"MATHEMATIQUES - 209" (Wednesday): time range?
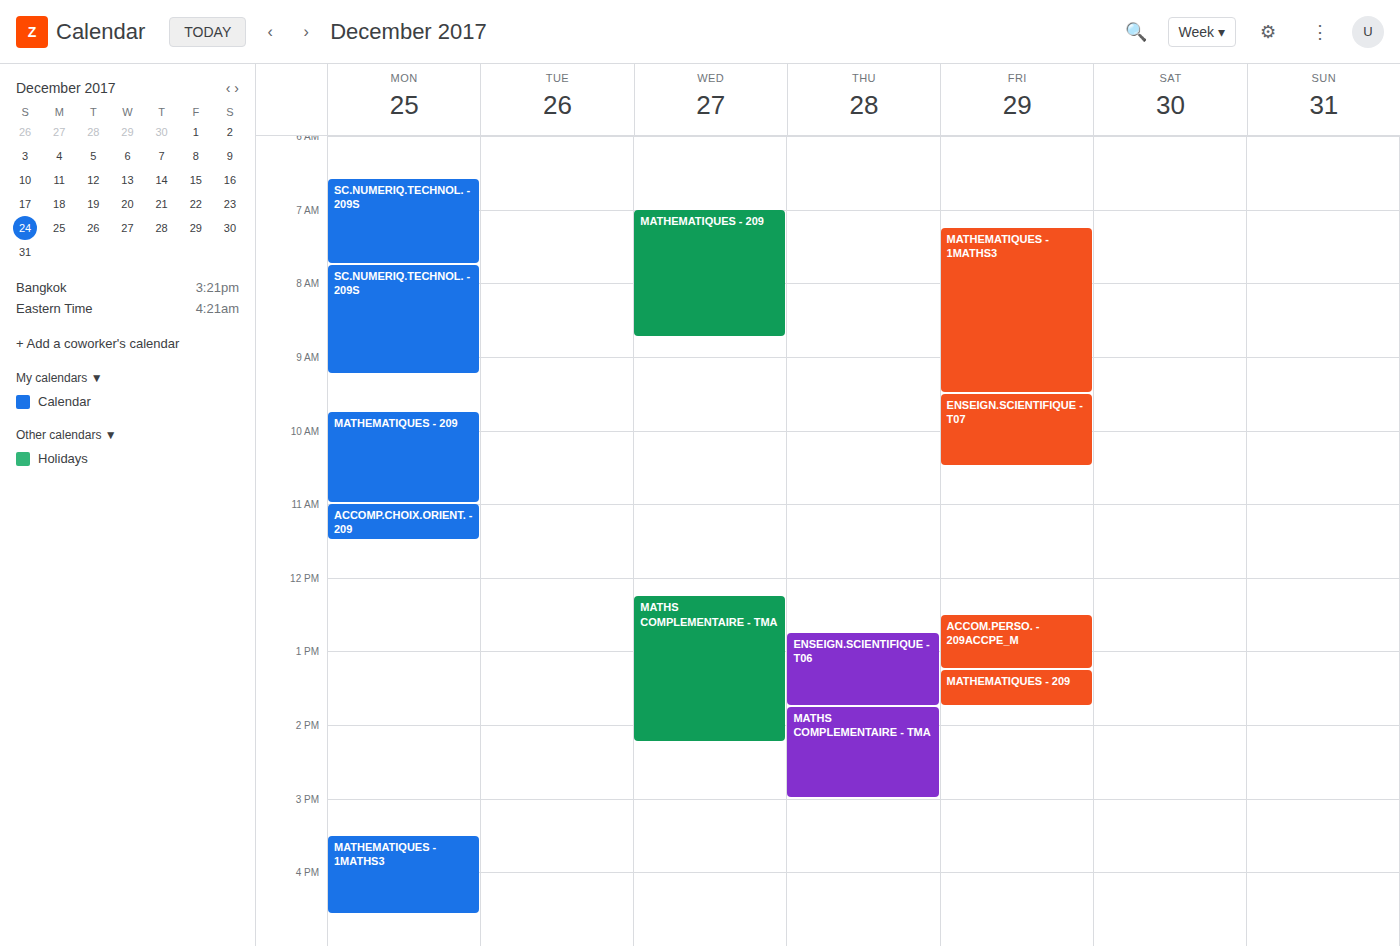
07:00 to 08:45